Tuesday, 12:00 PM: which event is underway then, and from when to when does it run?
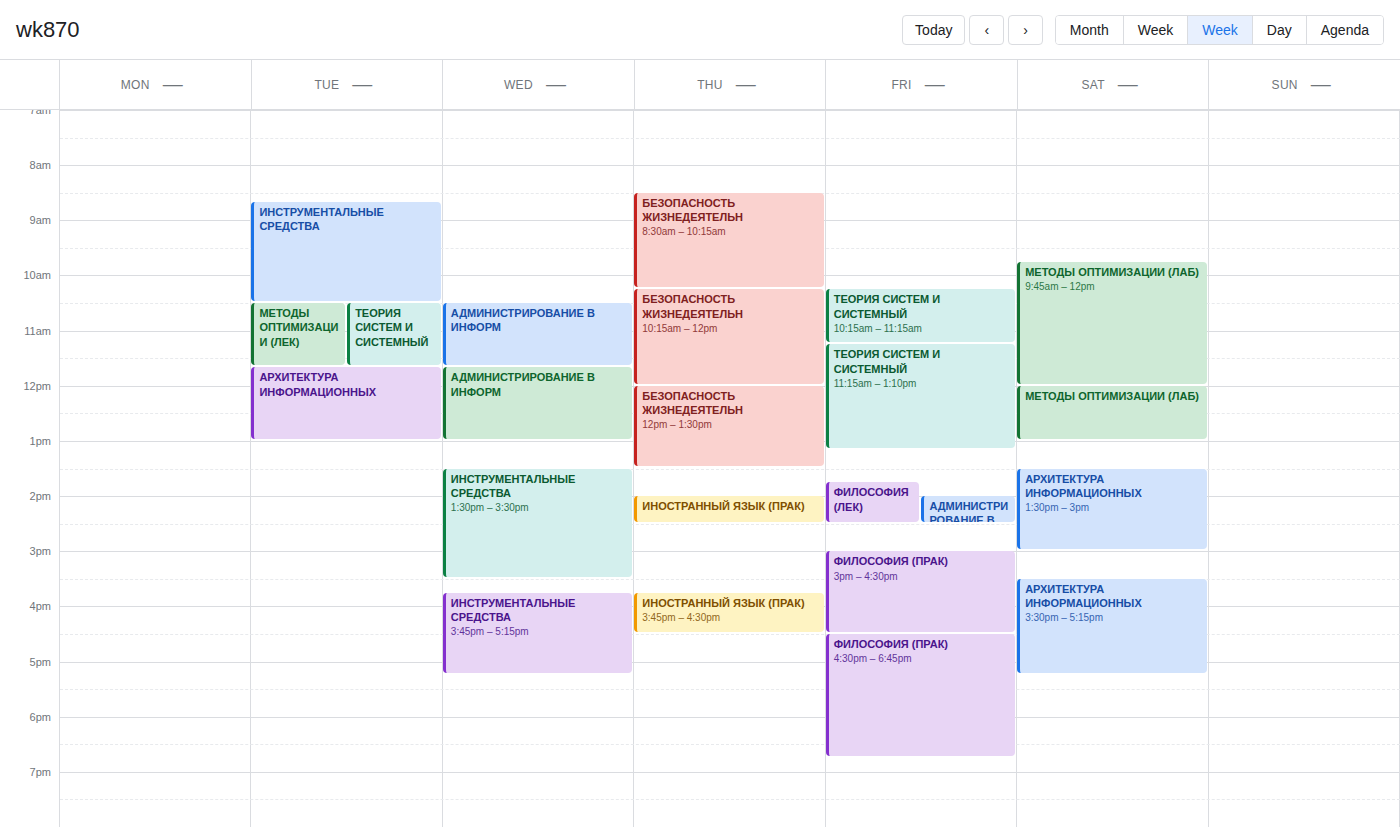
"АРХИТЕКТУРА ИНФОРМАЦИОННЫХ", 11:40 AM to 1:00 PM